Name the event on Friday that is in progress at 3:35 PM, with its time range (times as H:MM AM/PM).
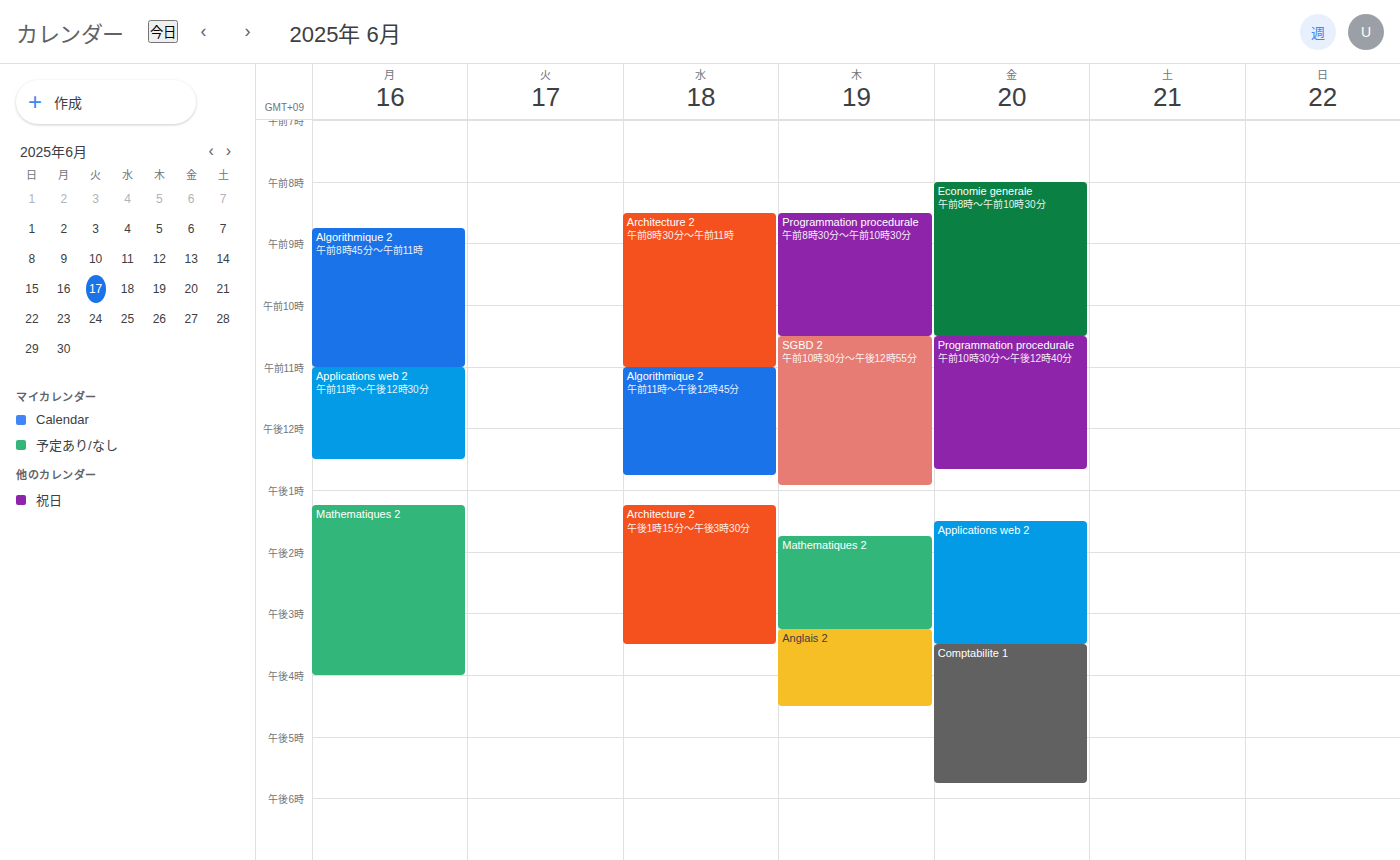
"Comptabilite 1", 3:30 PM to 5:45 PM